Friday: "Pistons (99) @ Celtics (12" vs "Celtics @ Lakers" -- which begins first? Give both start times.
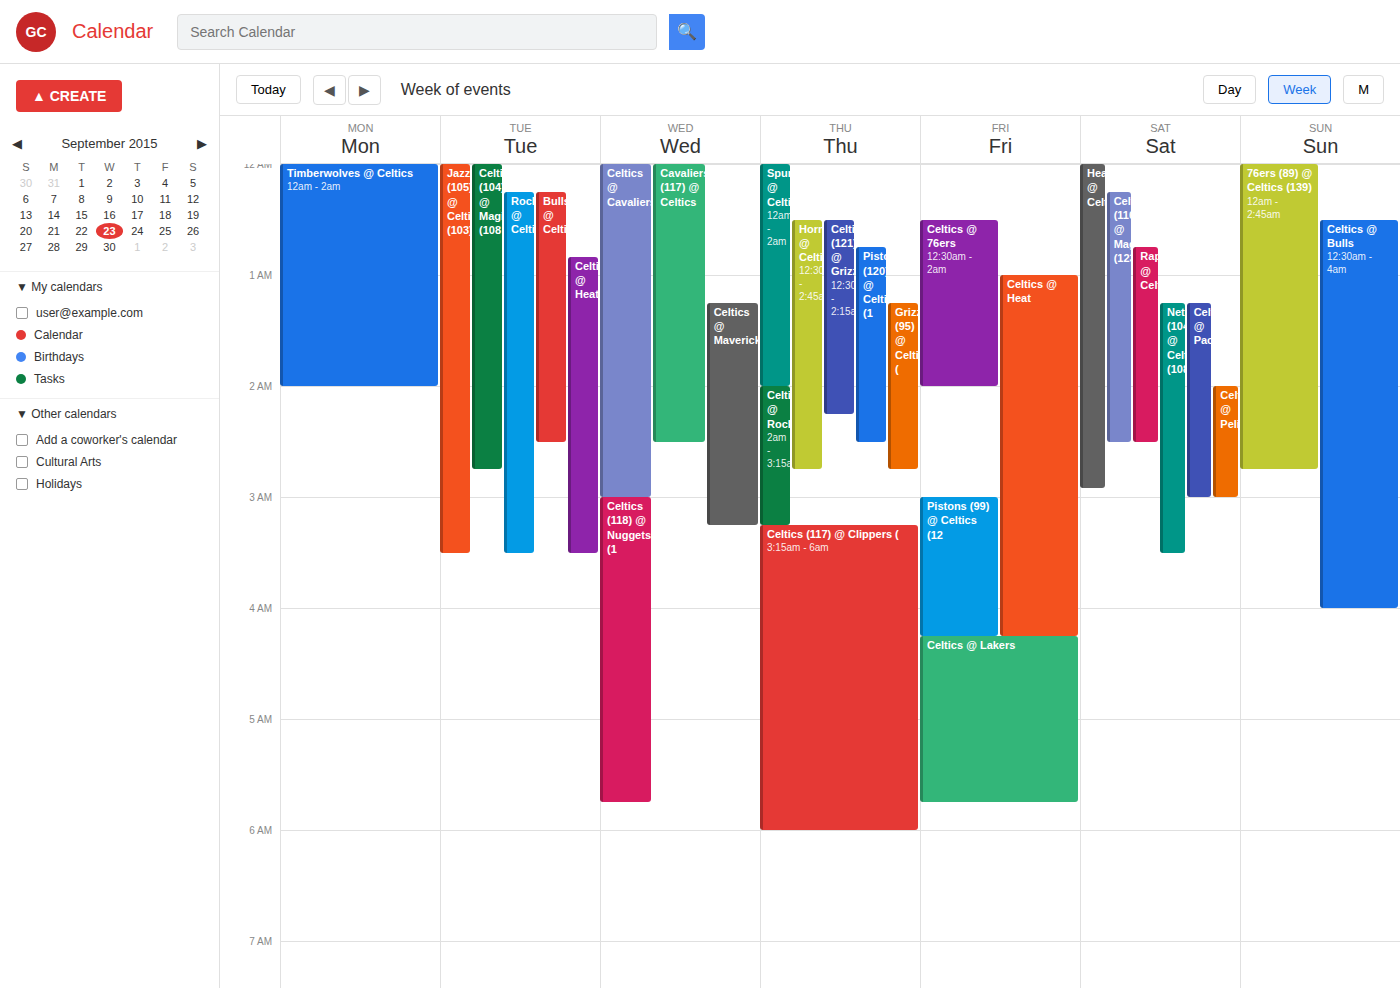
"Pistons (99) @ Celtics (12" 3:00 AM; "Celtics @ Lakers" 4:15 AM.